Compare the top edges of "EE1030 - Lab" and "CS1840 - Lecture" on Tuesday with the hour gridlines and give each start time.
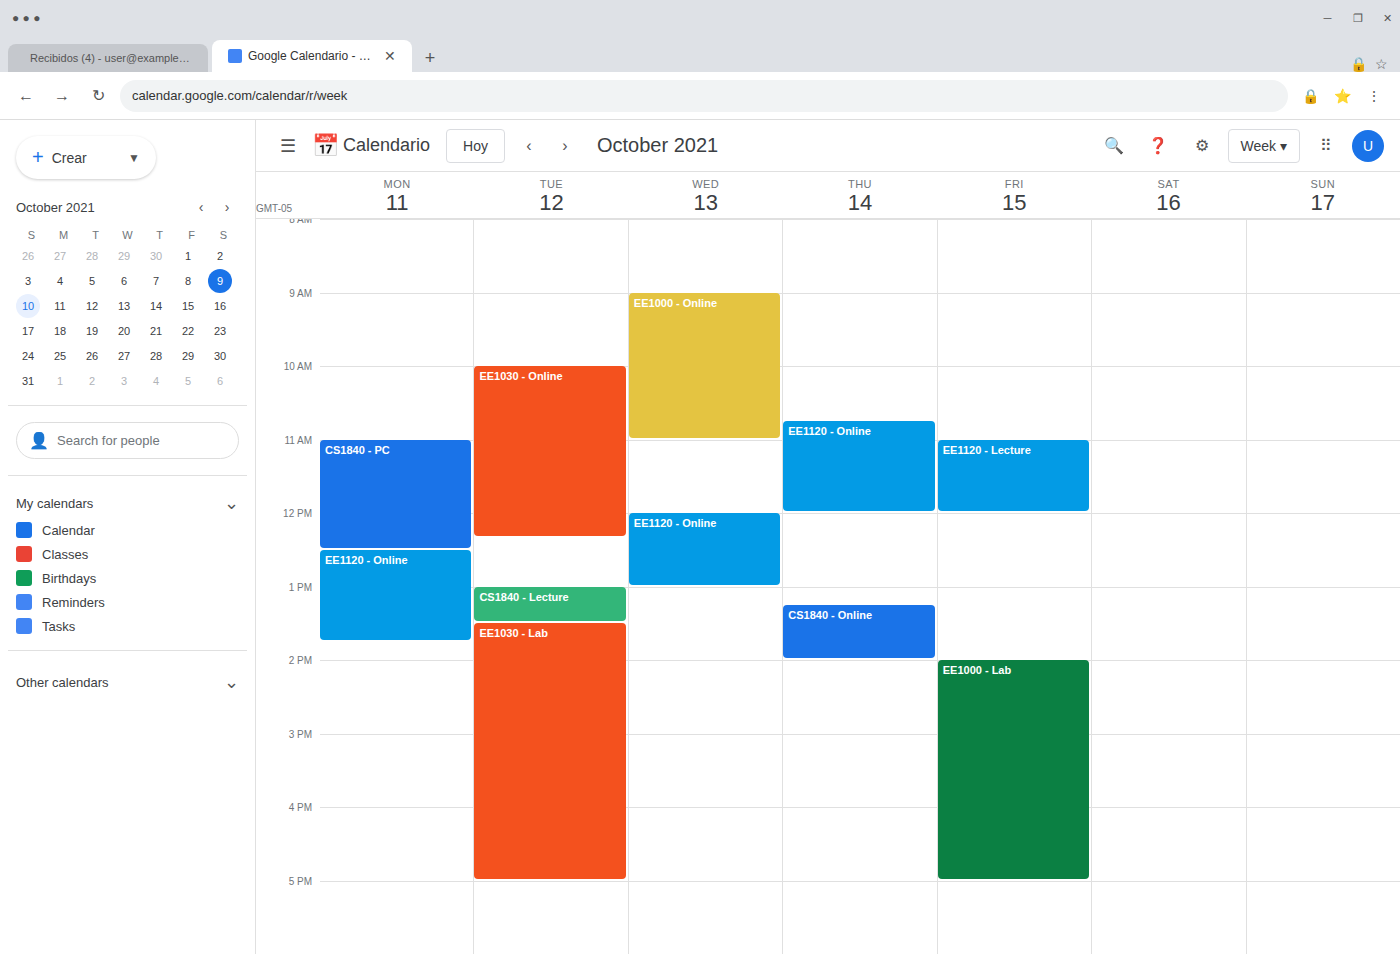
"EE1030 - Lab": 1:30 PM, halfway between the 1 PM and 2 PM lines. "CS1840 - Lecture": 1:00 PM, exactly on the 1 PM line.